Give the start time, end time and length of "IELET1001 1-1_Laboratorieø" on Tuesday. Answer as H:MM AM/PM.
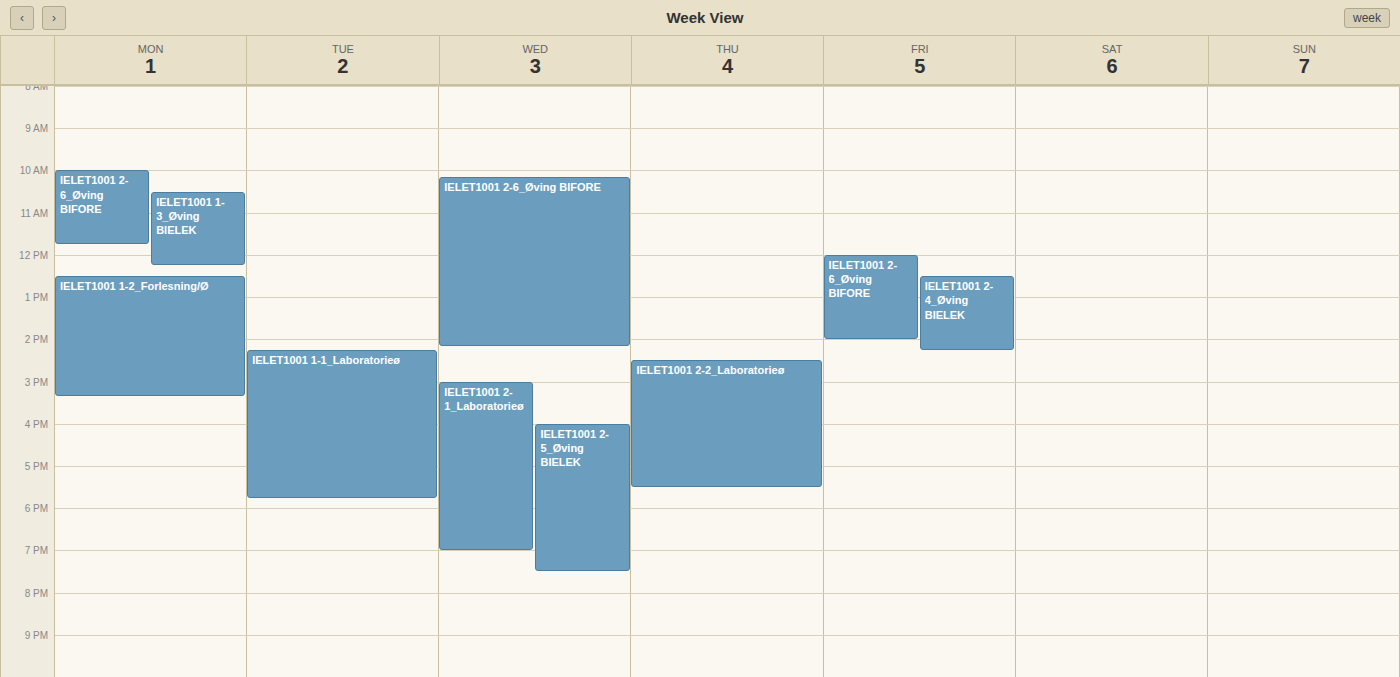
2:15 PM to 5:45 PM, 3 hours 30 minutes